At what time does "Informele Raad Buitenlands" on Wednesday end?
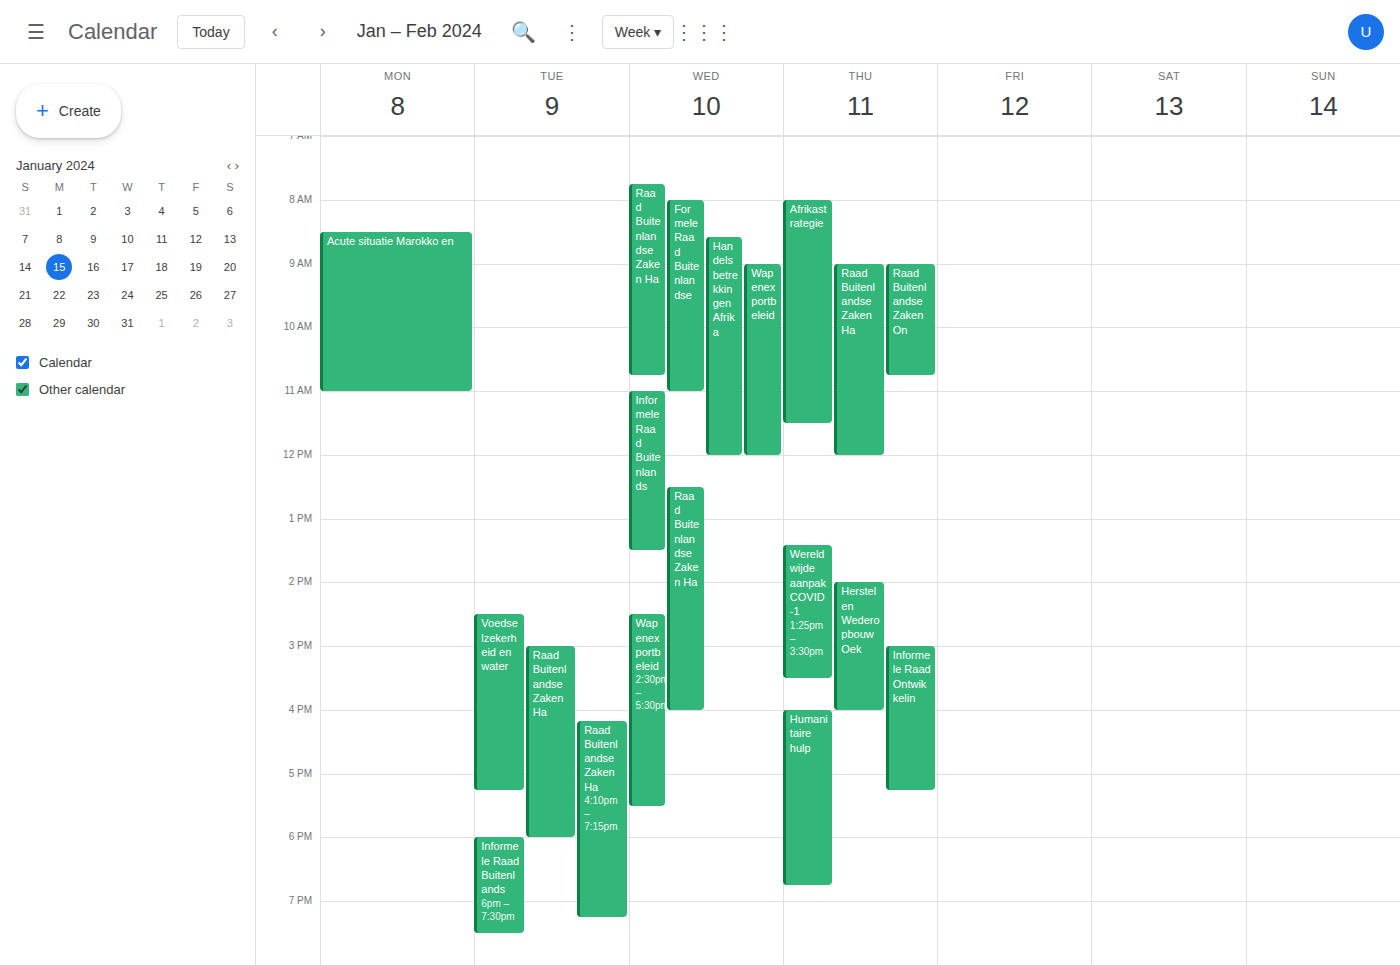
13:30